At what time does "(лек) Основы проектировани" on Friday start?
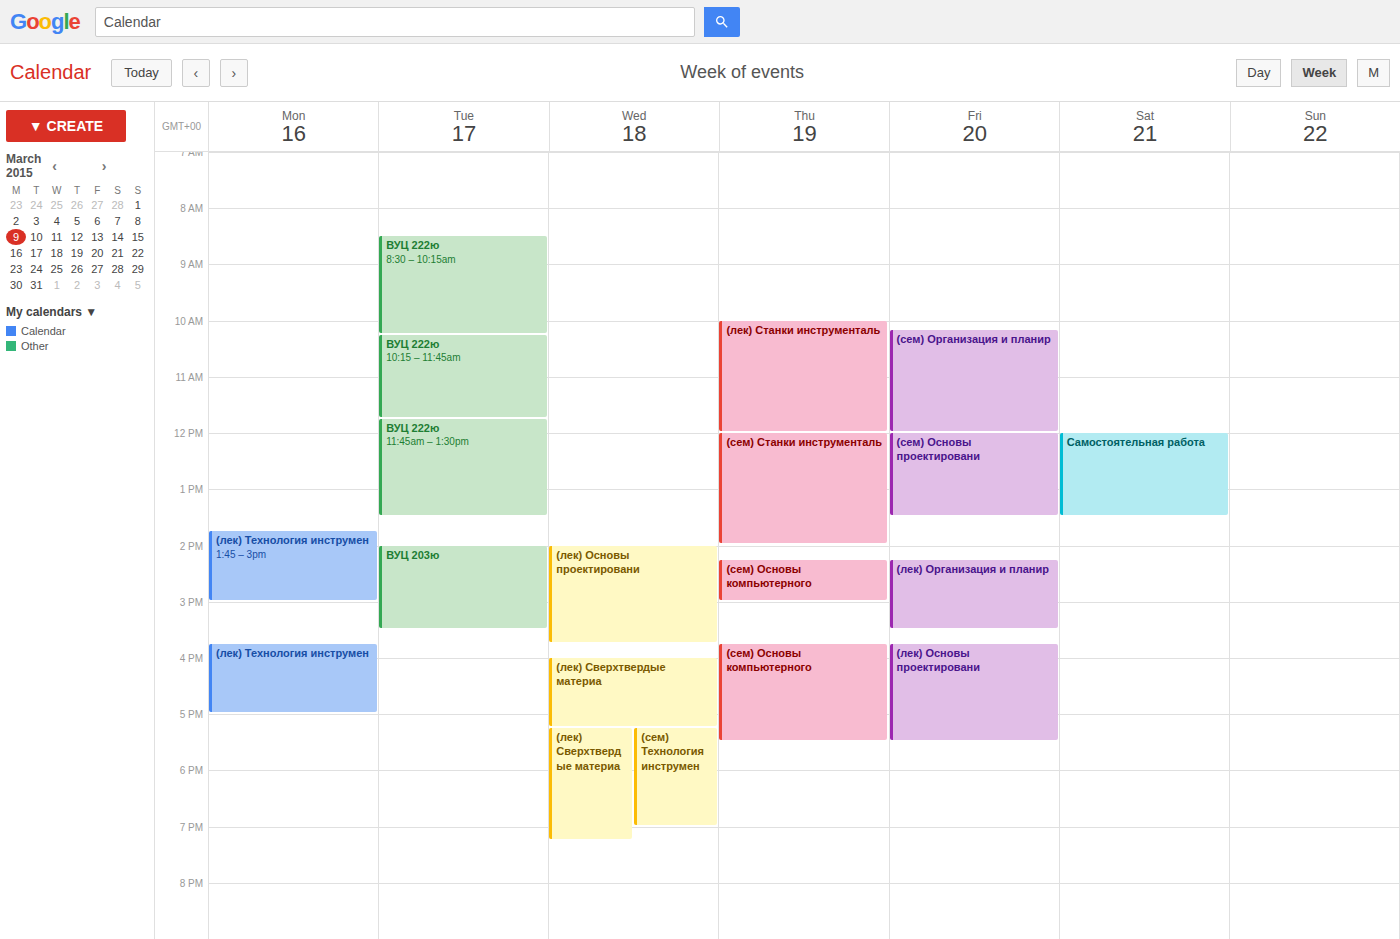
3:45 PM